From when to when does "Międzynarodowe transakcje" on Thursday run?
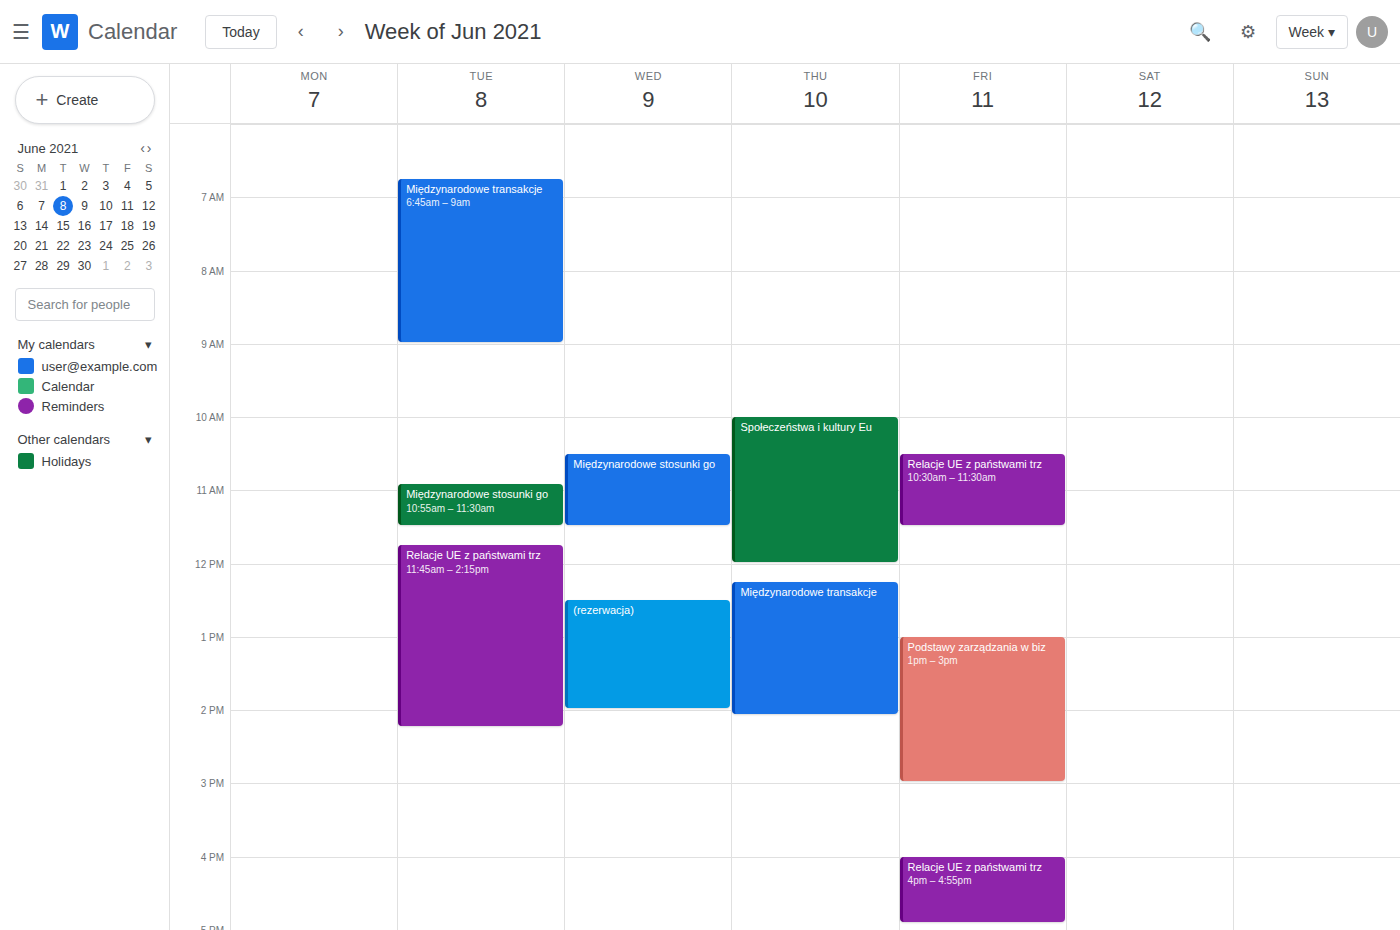
12:15 PM to 2:05 PM